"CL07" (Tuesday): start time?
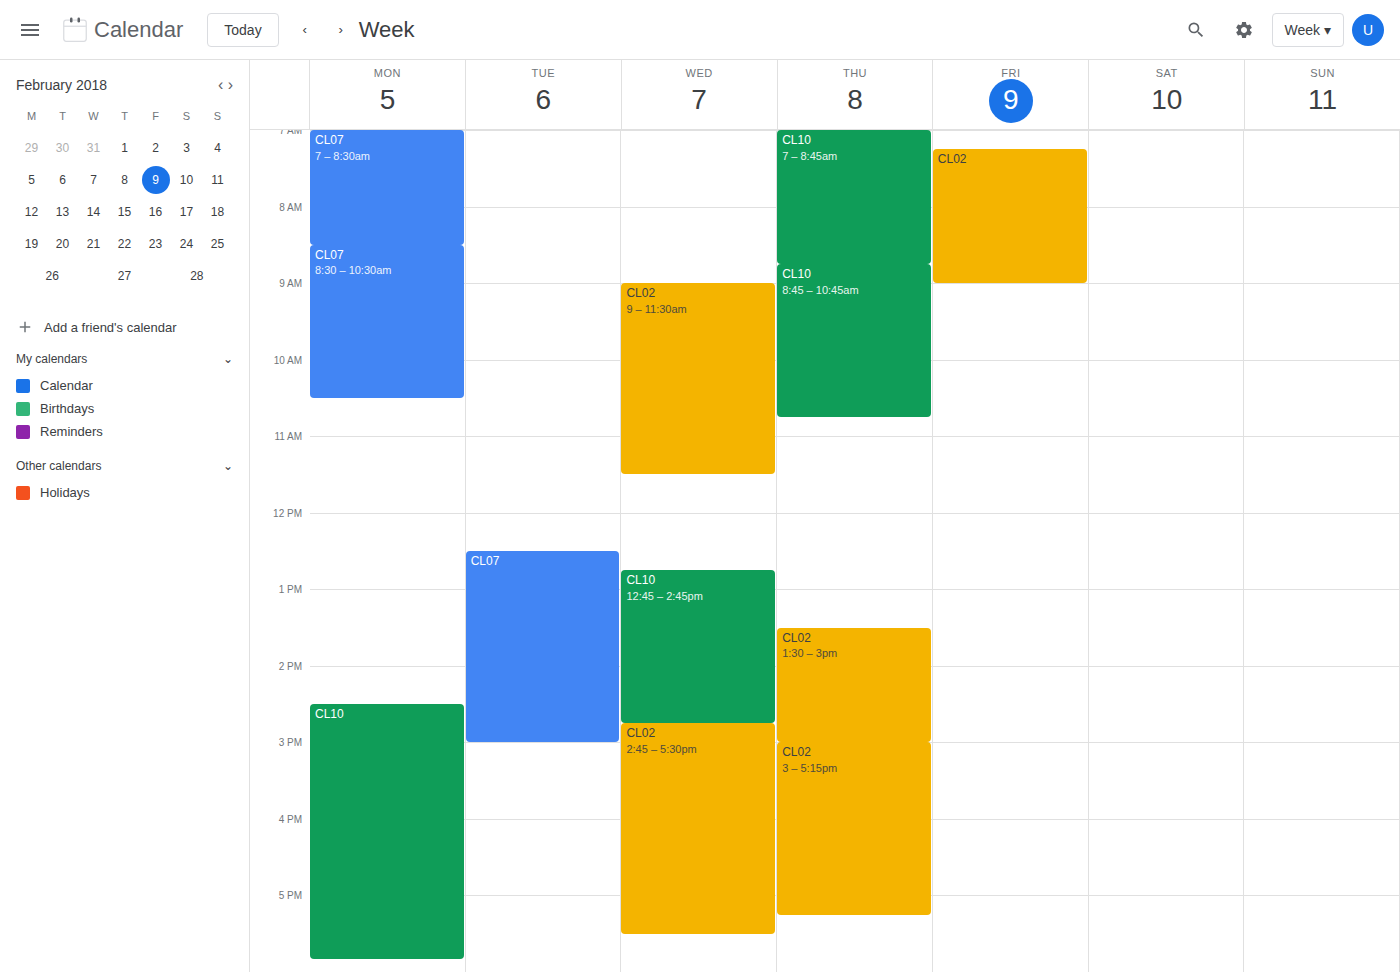
12:30 PM